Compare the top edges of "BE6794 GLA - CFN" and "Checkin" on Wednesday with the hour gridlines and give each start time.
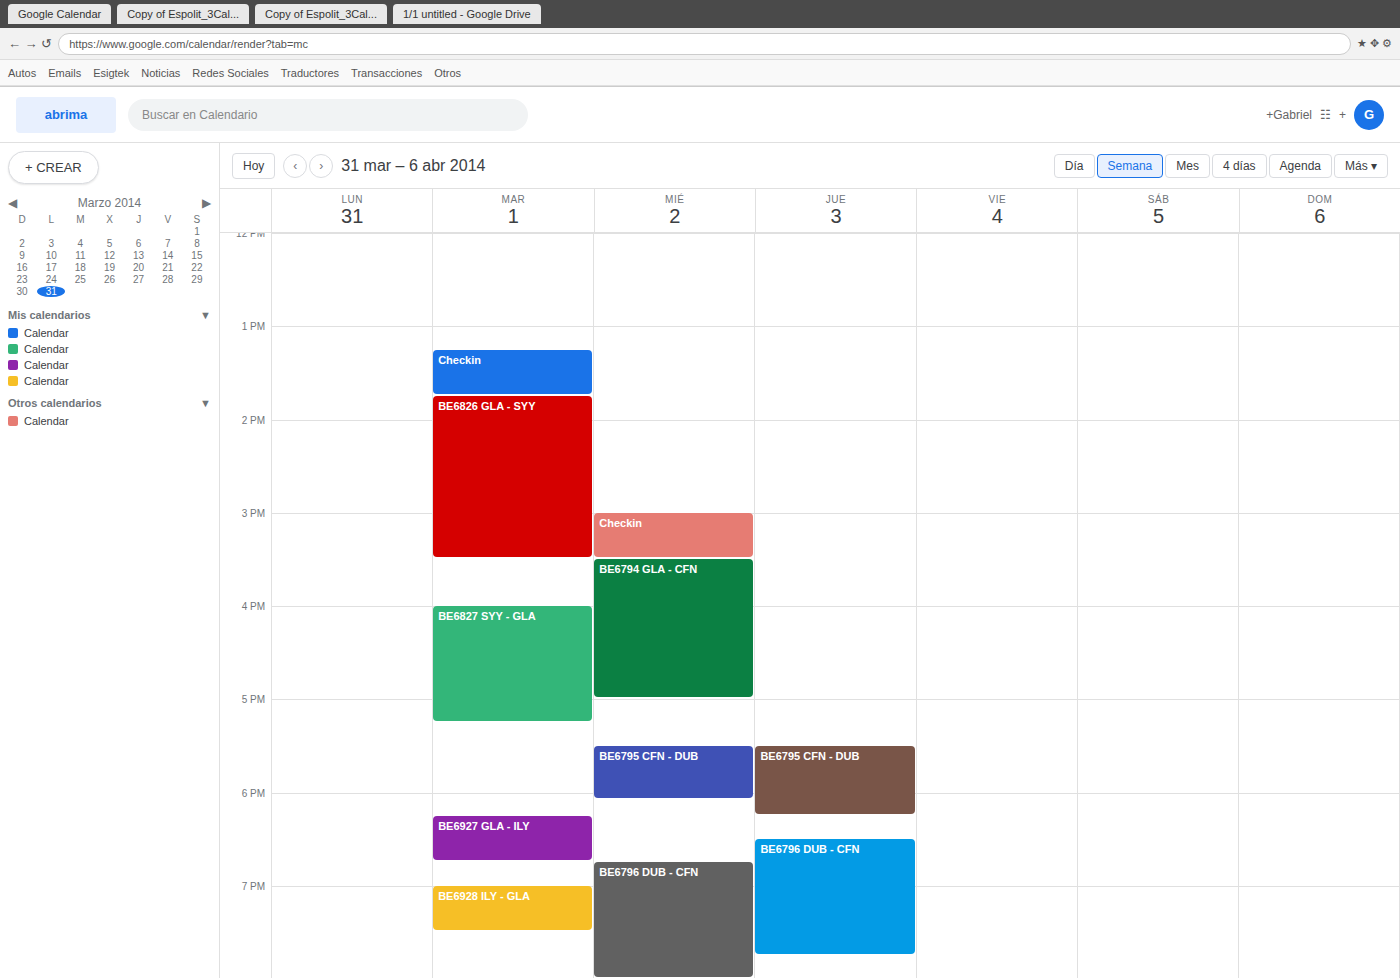
"BE6794 GLA - CFN": 3:30 PM, halfway between the 3 PM and 4 PM lines. "Checkin": 3:00 PM, exactly on the 3 PM line.